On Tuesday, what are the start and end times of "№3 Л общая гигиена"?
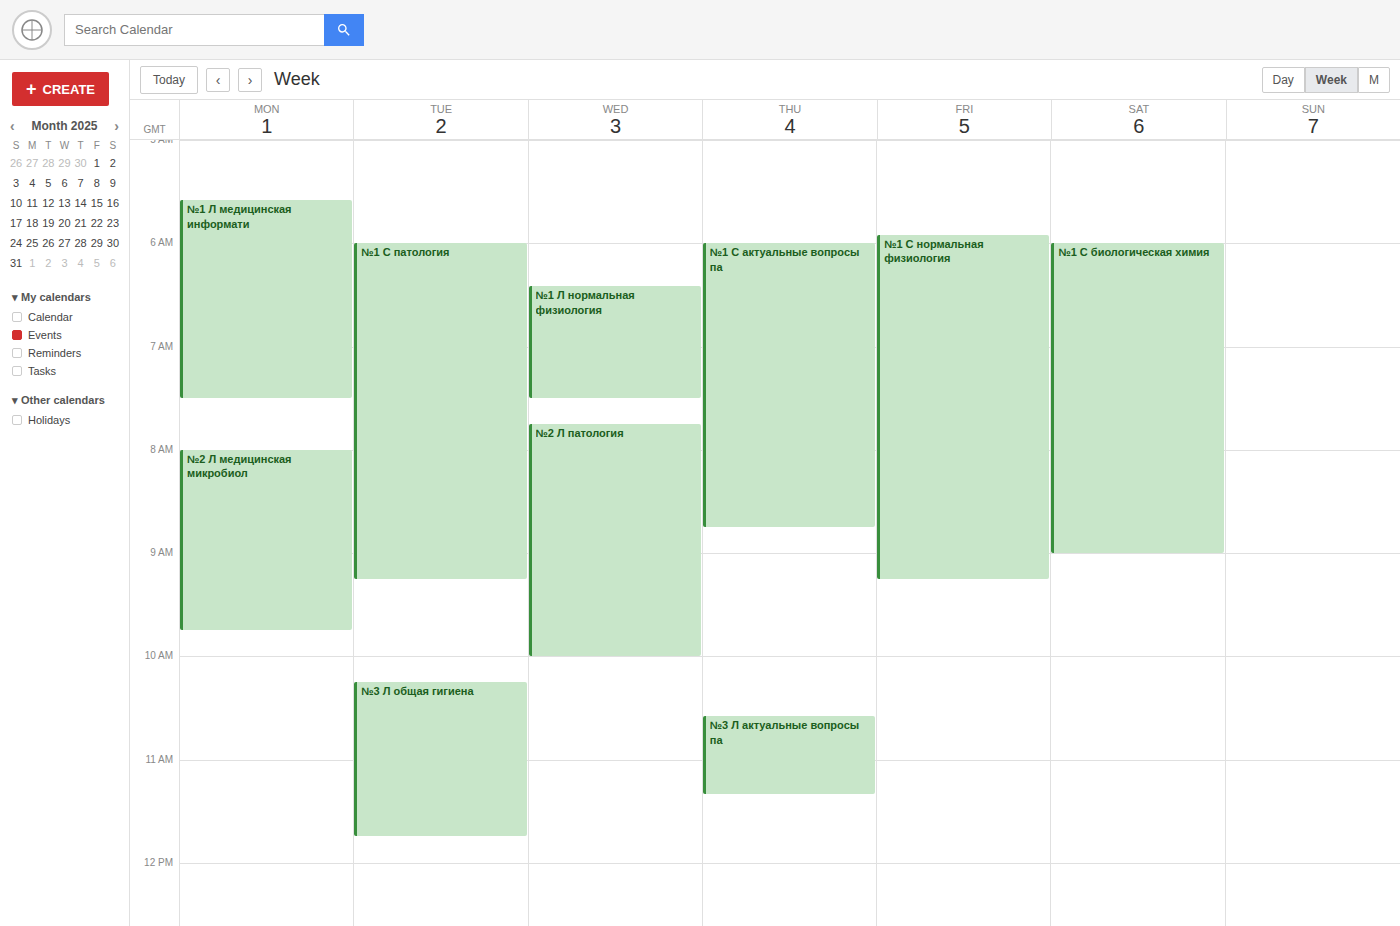
10:15 AM to 11:45 AM